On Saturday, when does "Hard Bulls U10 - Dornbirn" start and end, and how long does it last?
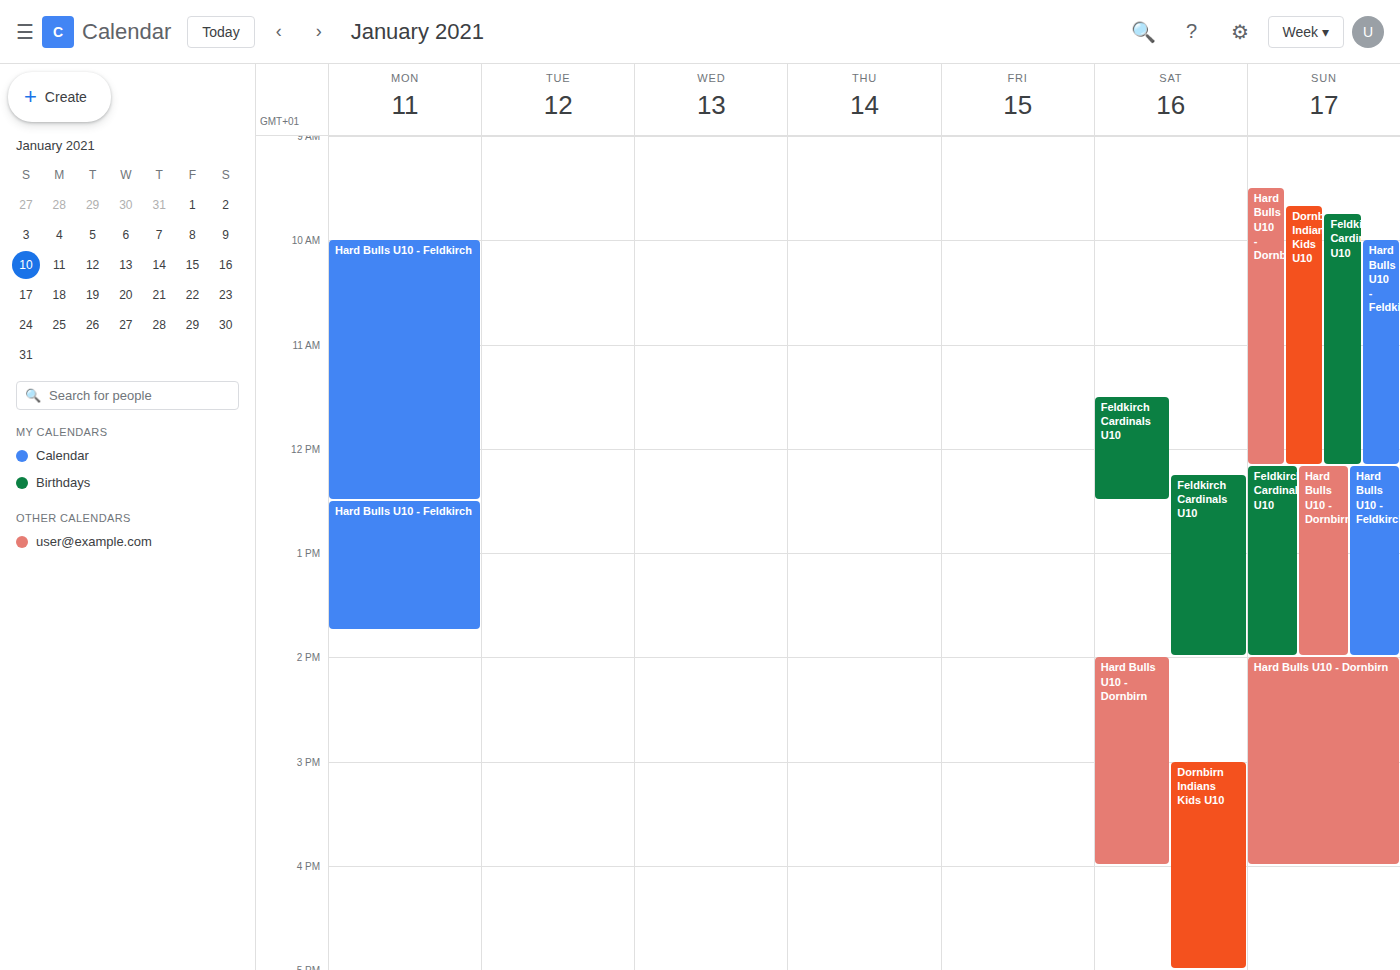
2:00 PM to 4:00 PM, 2 hours